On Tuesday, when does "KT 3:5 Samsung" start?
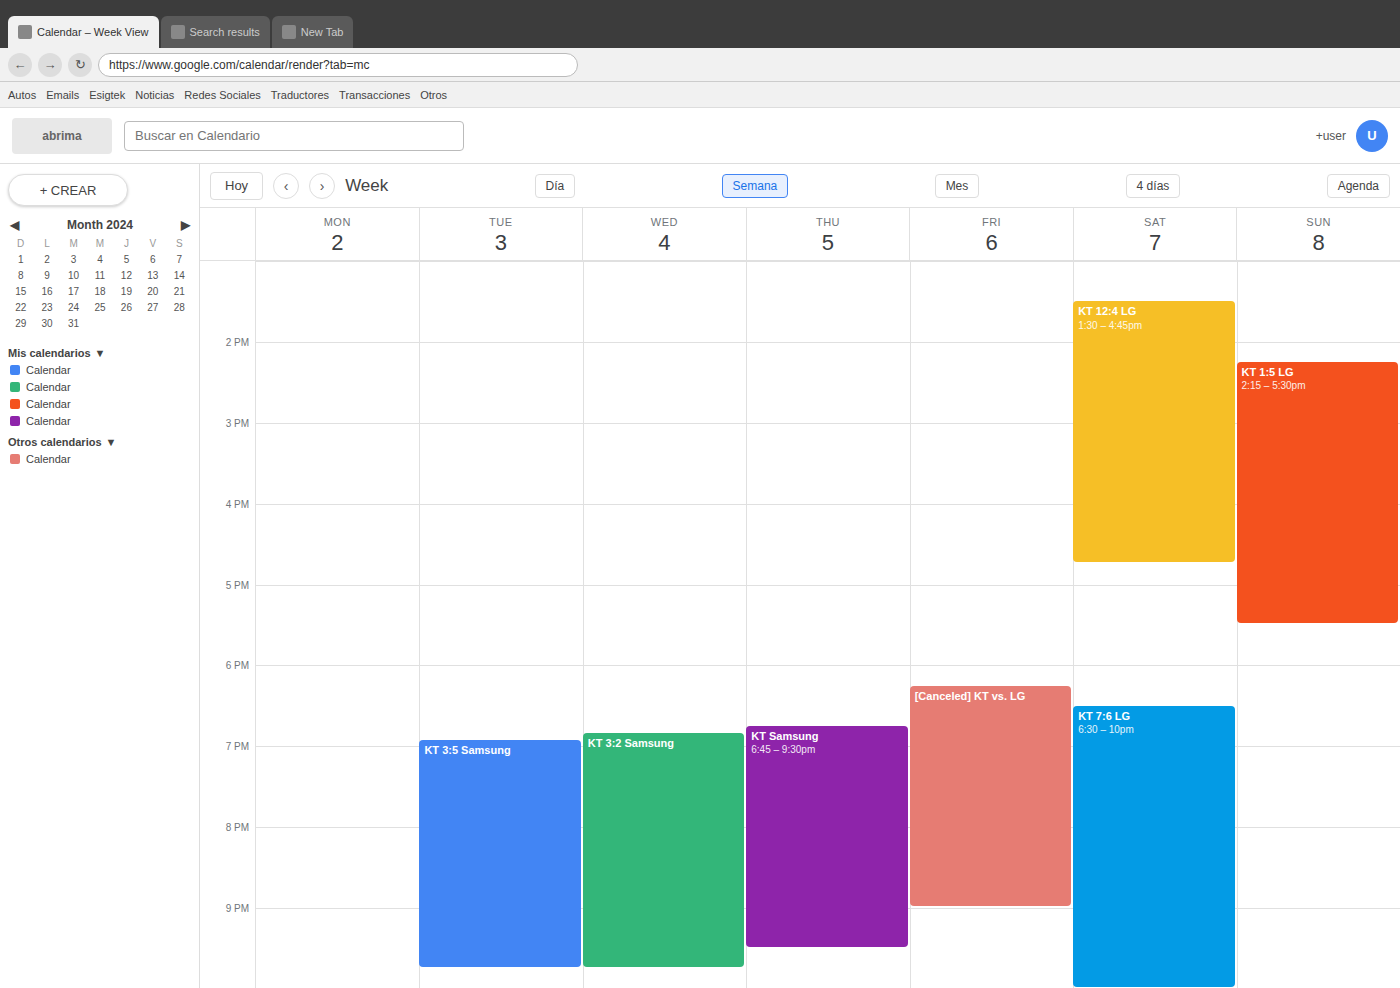
6:55 PM